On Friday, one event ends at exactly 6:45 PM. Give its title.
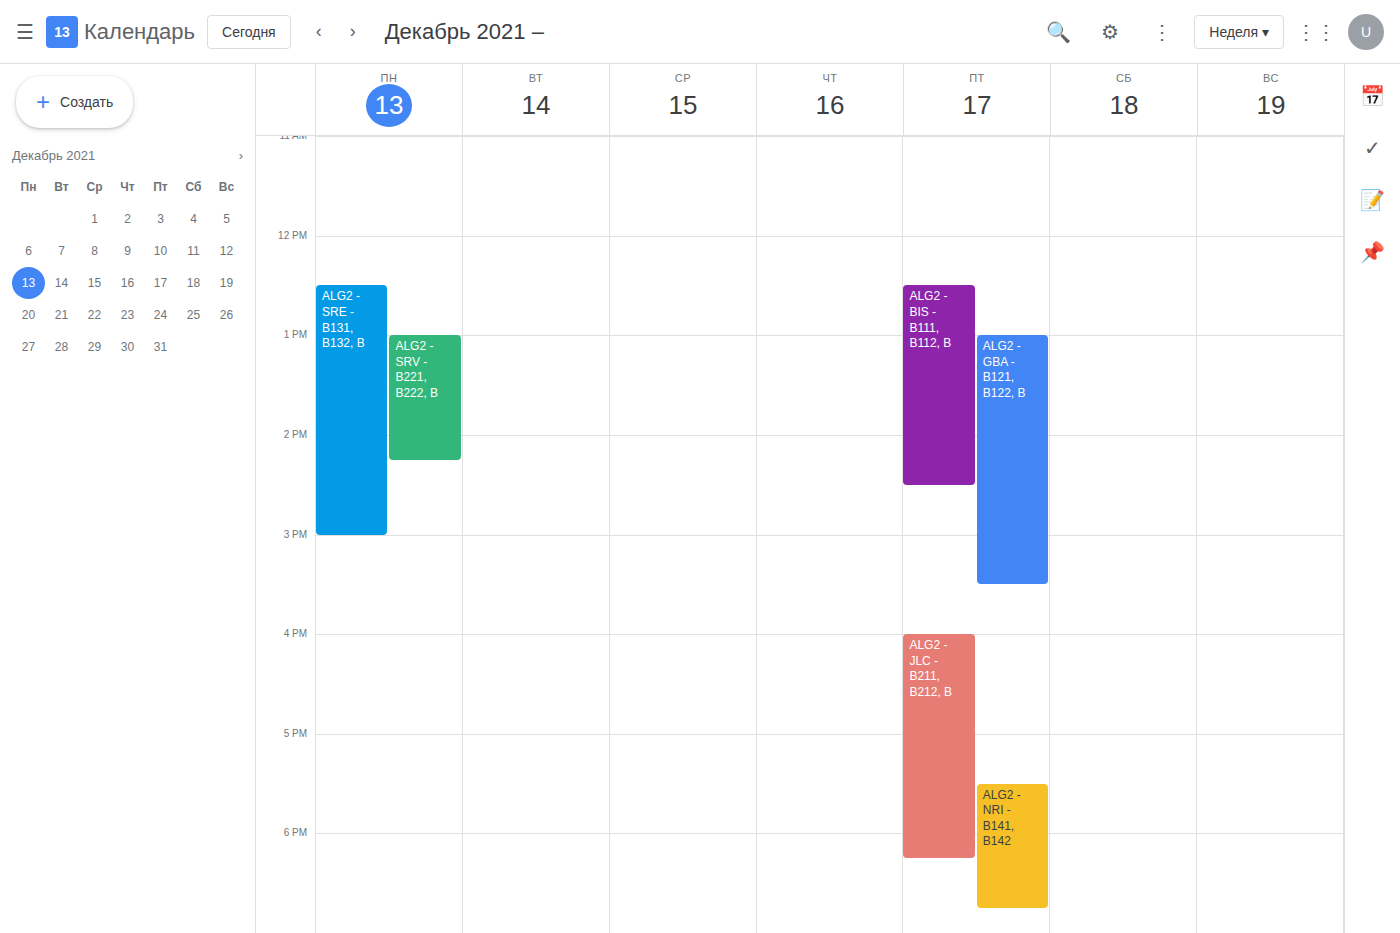
"ALG2 - NRI - B141, B142"